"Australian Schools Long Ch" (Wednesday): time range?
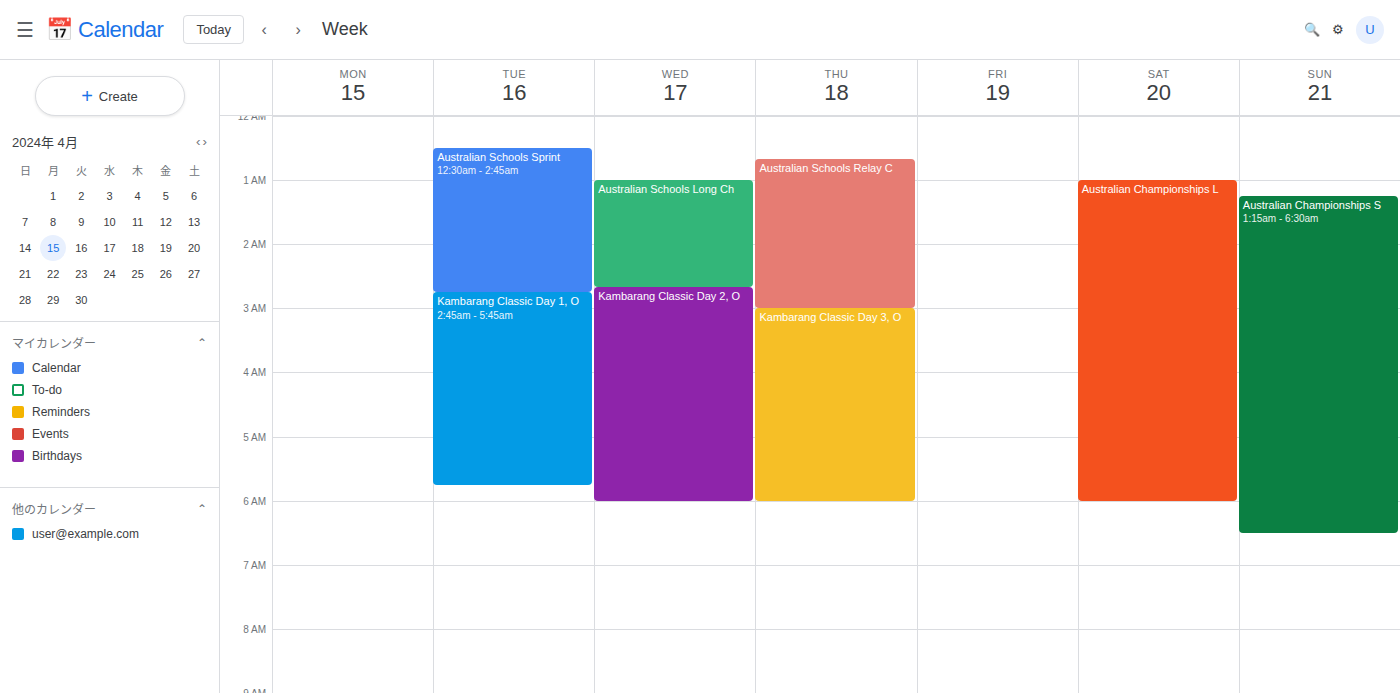
1:00 AM to 2:40 AM